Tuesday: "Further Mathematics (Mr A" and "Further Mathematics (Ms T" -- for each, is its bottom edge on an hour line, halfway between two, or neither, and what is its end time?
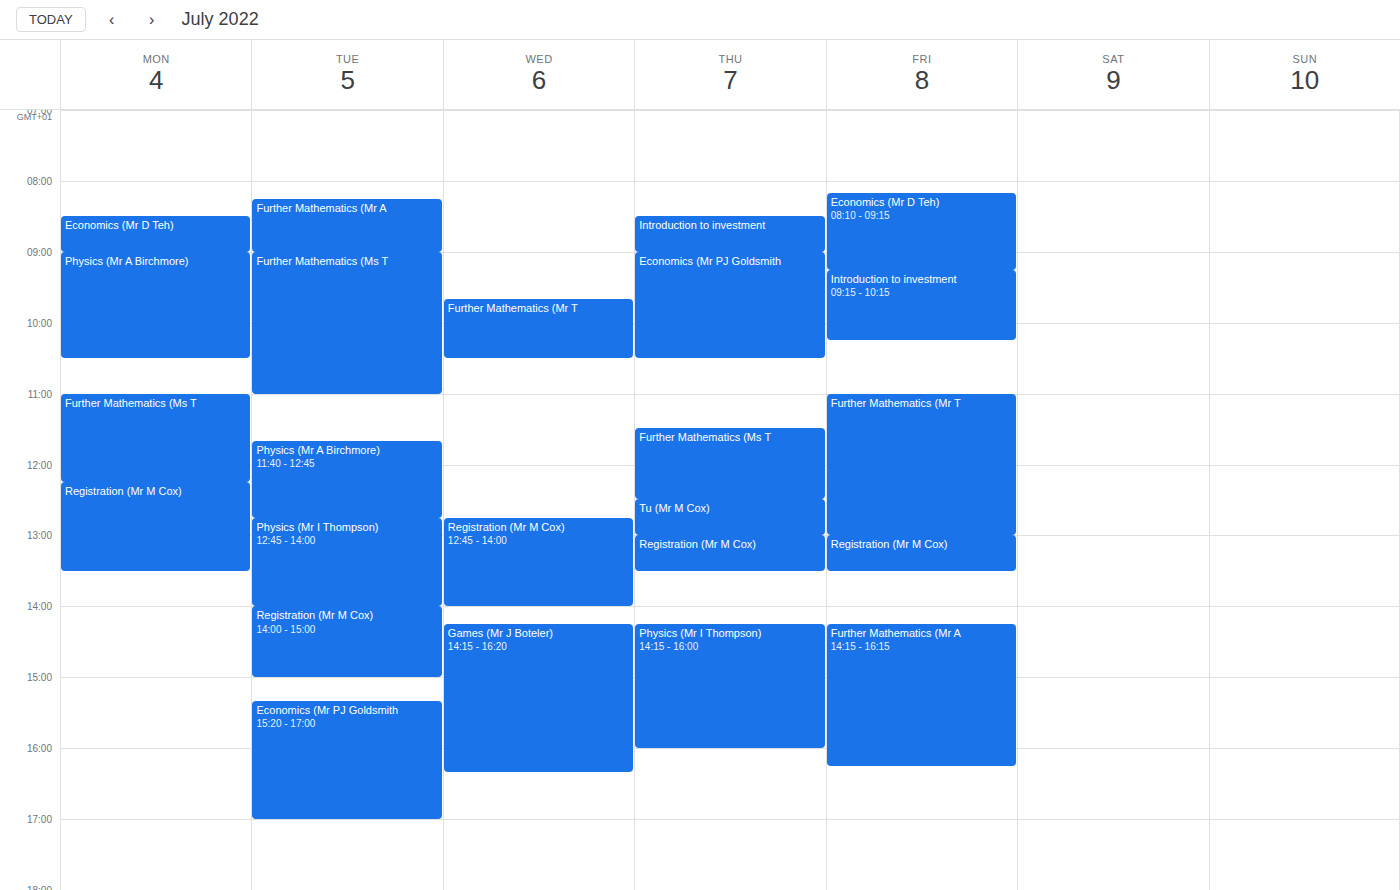
"Further Mathematics (Mr A": 9:00 AM, exactly on the 9 AM line. "Further Mathematics (Ms T": 11:00 AM, exactly on the 11 AM line.